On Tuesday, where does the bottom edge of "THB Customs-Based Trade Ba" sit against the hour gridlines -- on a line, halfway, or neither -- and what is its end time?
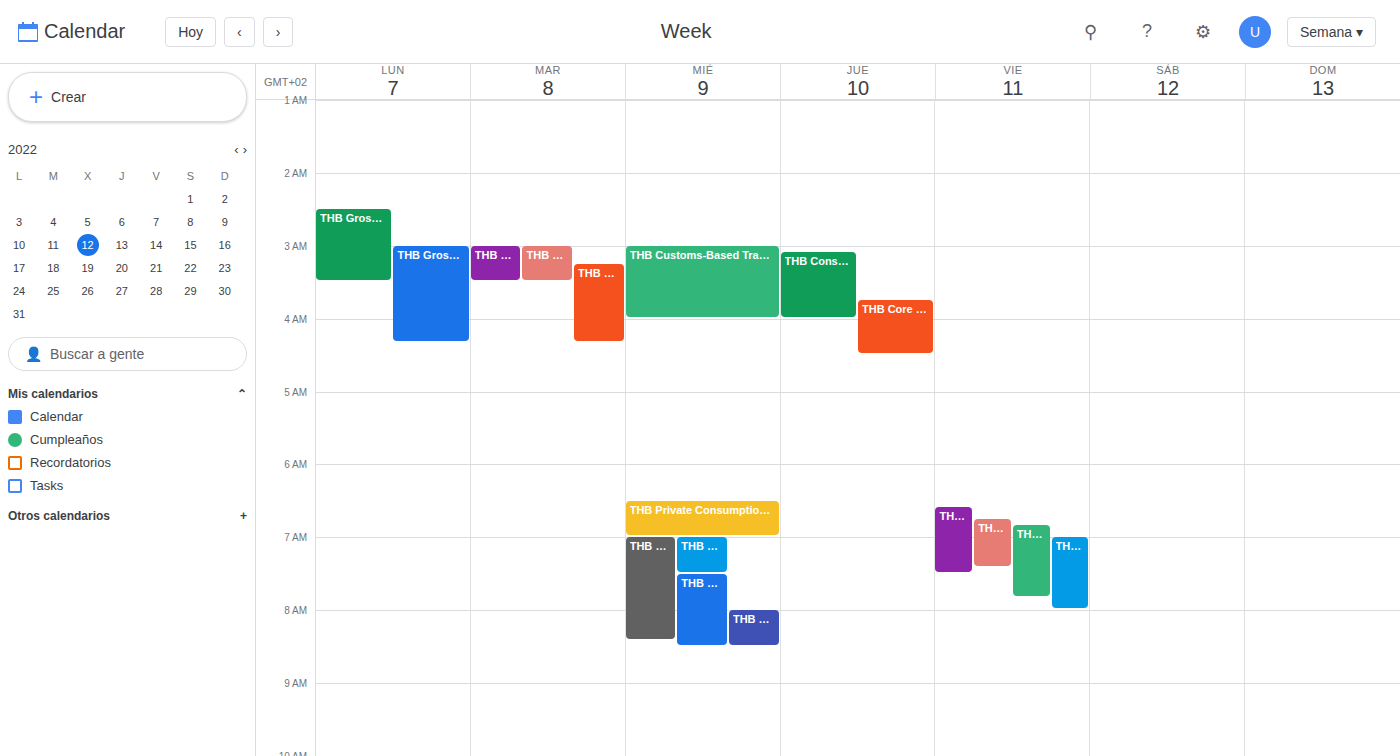
3:30 AM -- halfway between the 3 AM and 4 AM lines.